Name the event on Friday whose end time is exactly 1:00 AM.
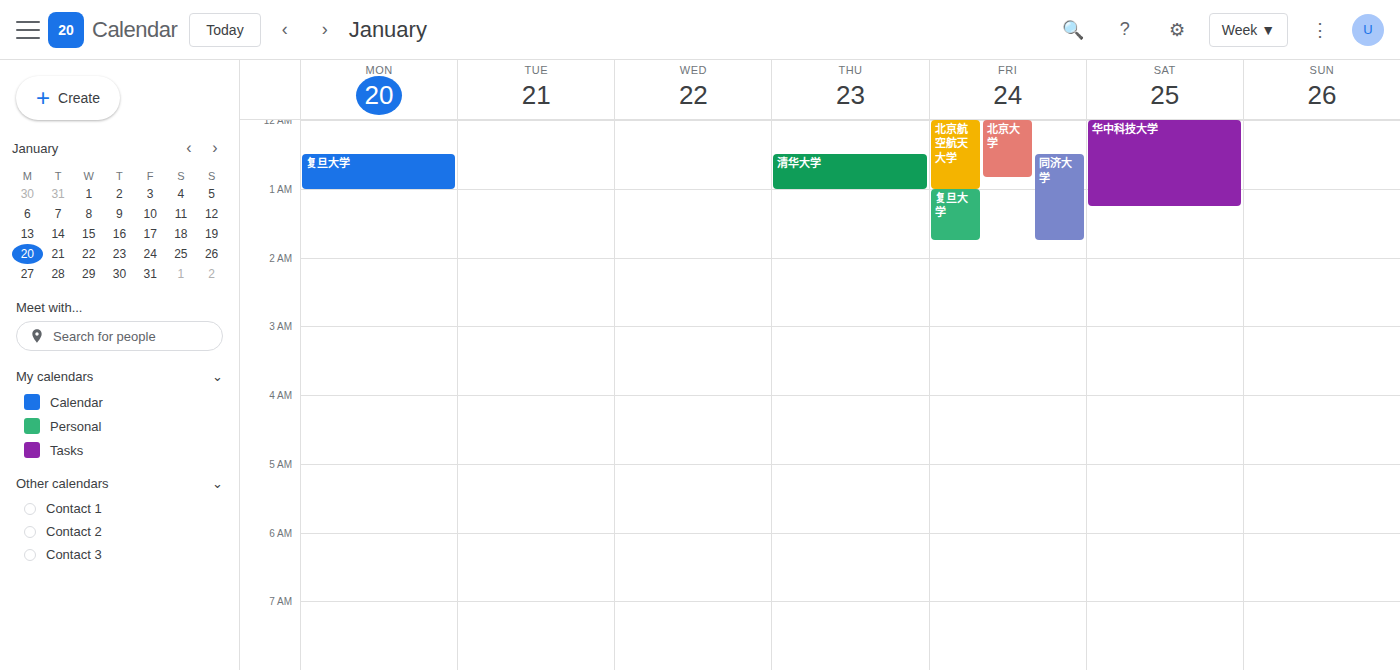
"北京航空航天大学"